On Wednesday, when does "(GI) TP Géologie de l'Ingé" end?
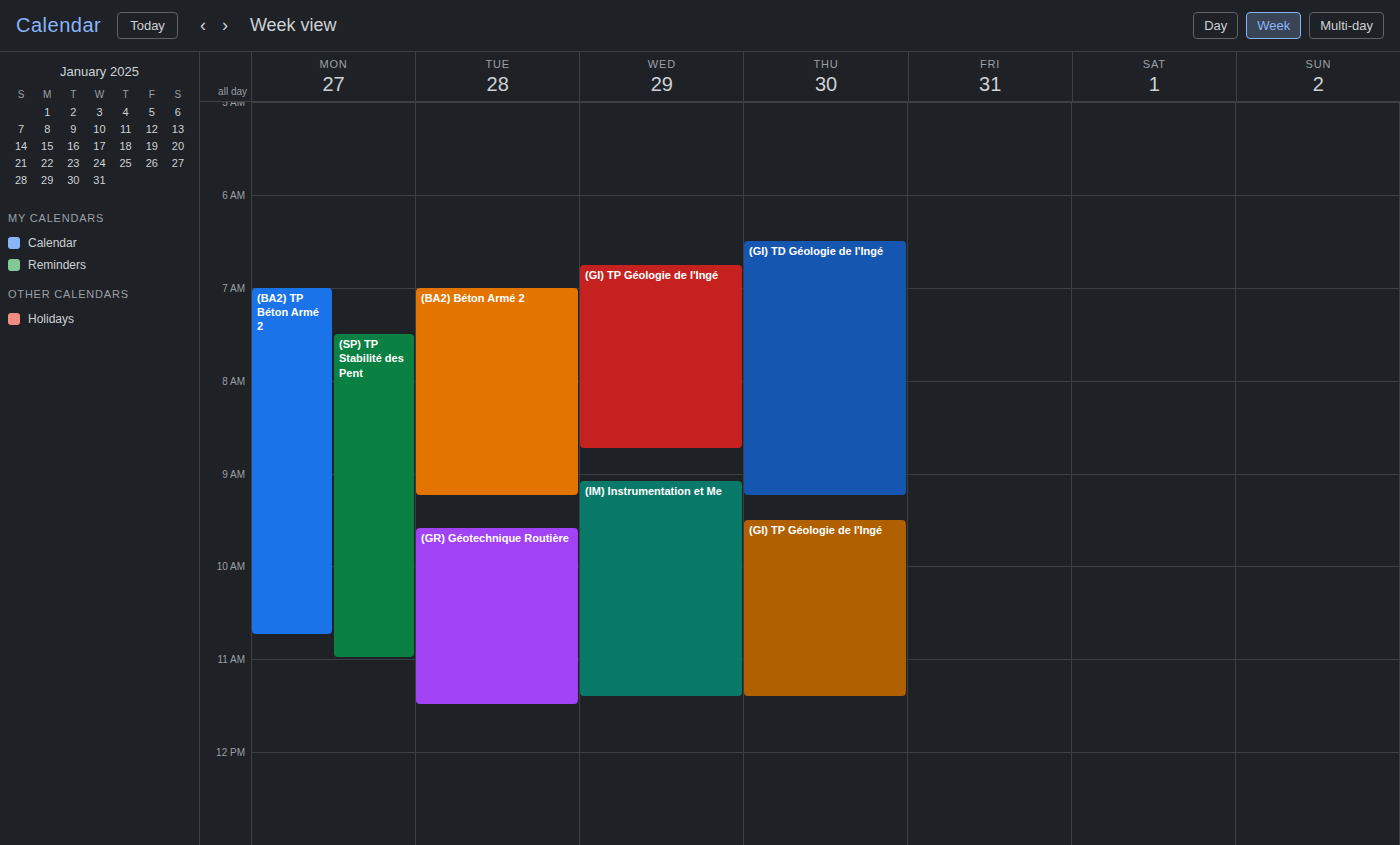
8:45 AM